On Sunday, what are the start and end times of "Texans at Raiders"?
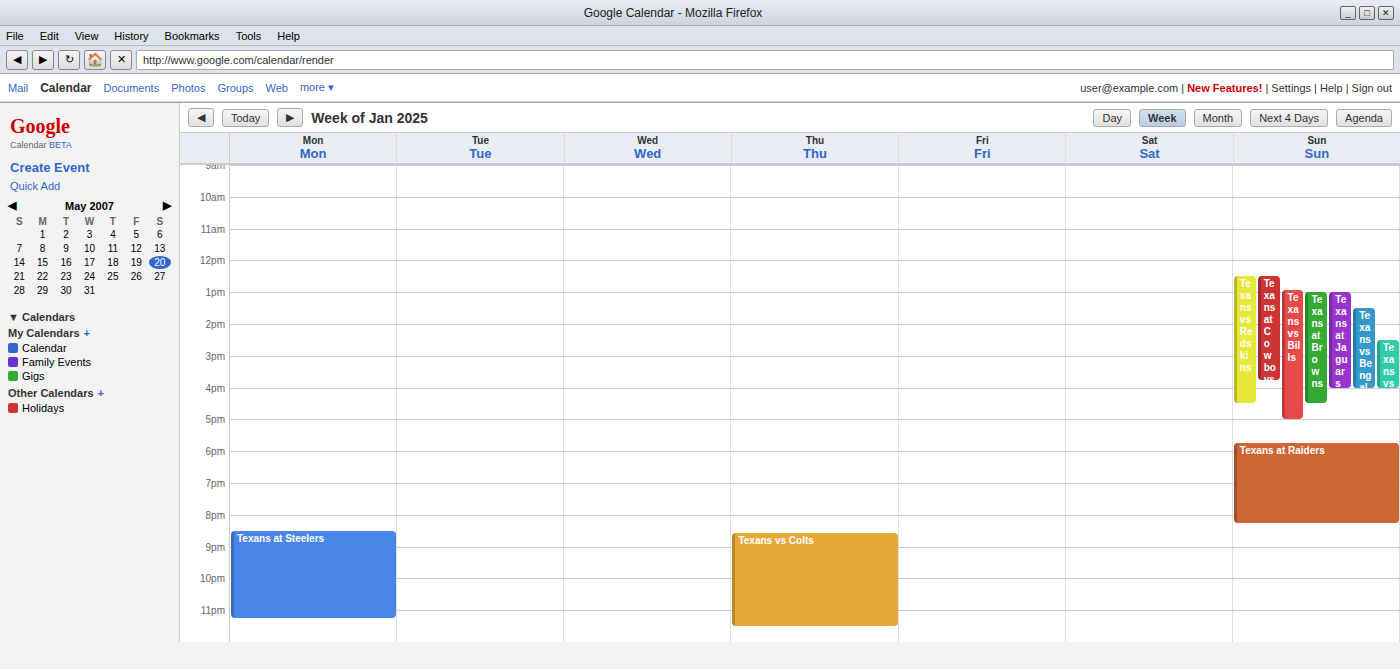
5:45 PM to 8:15 PM